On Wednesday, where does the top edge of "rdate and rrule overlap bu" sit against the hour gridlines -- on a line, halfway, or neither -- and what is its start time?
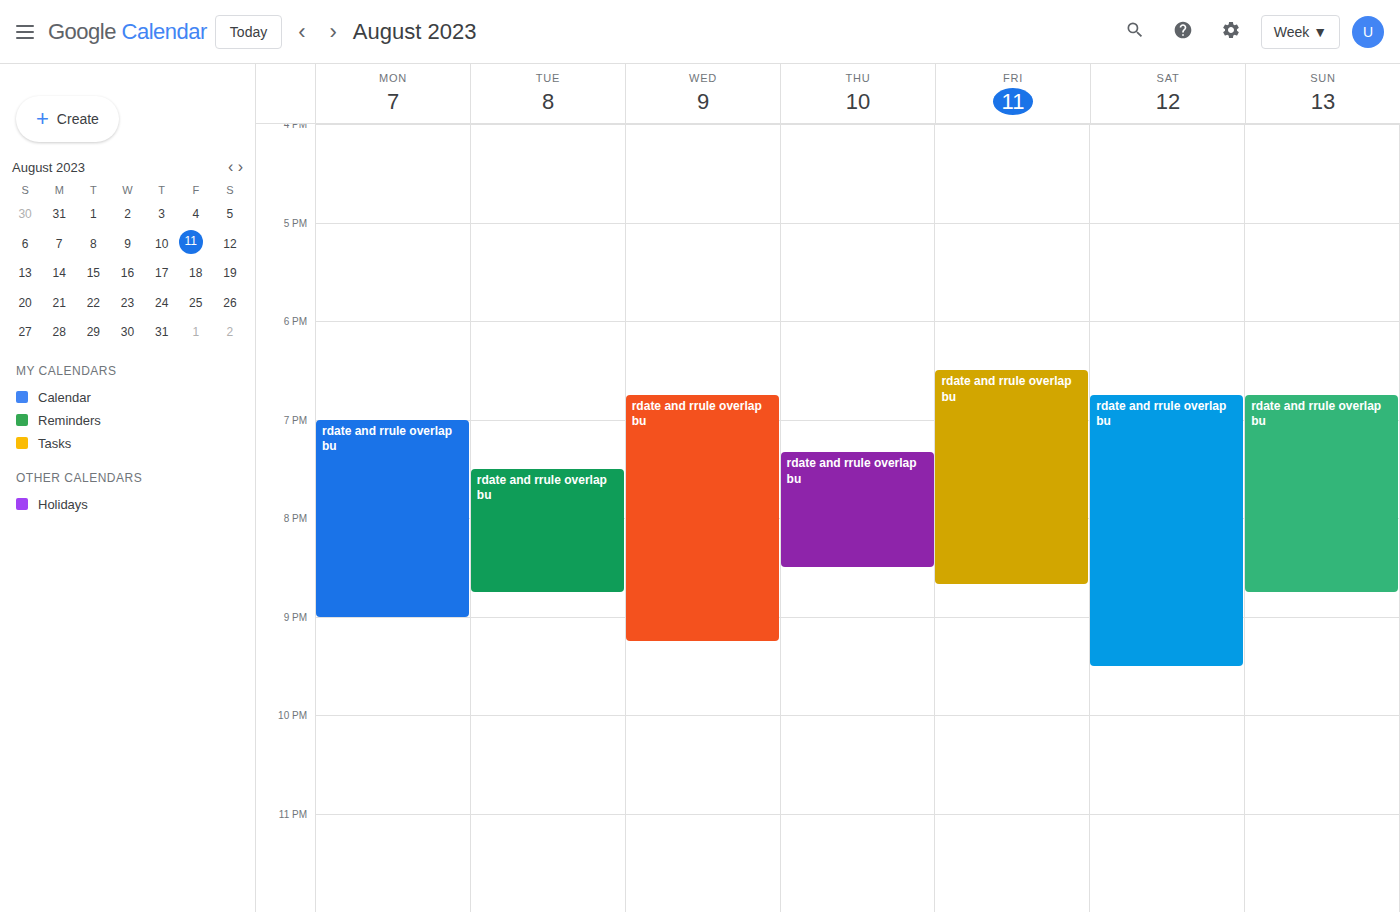
6:45 PM -- neither: three quarters of the way from the 6 PM line to the 7 PM line.